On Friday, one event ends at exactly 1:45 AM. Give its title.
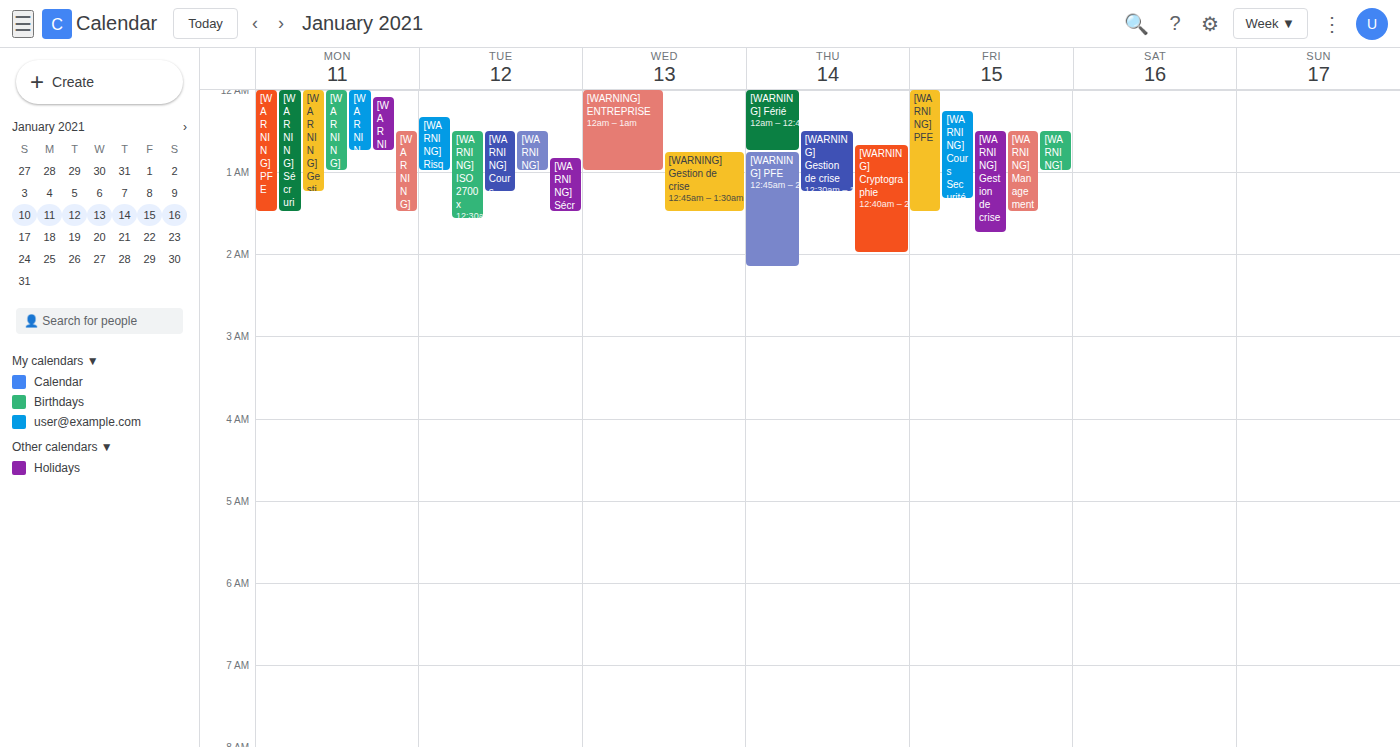
"[WARNING] Gestion de crise"